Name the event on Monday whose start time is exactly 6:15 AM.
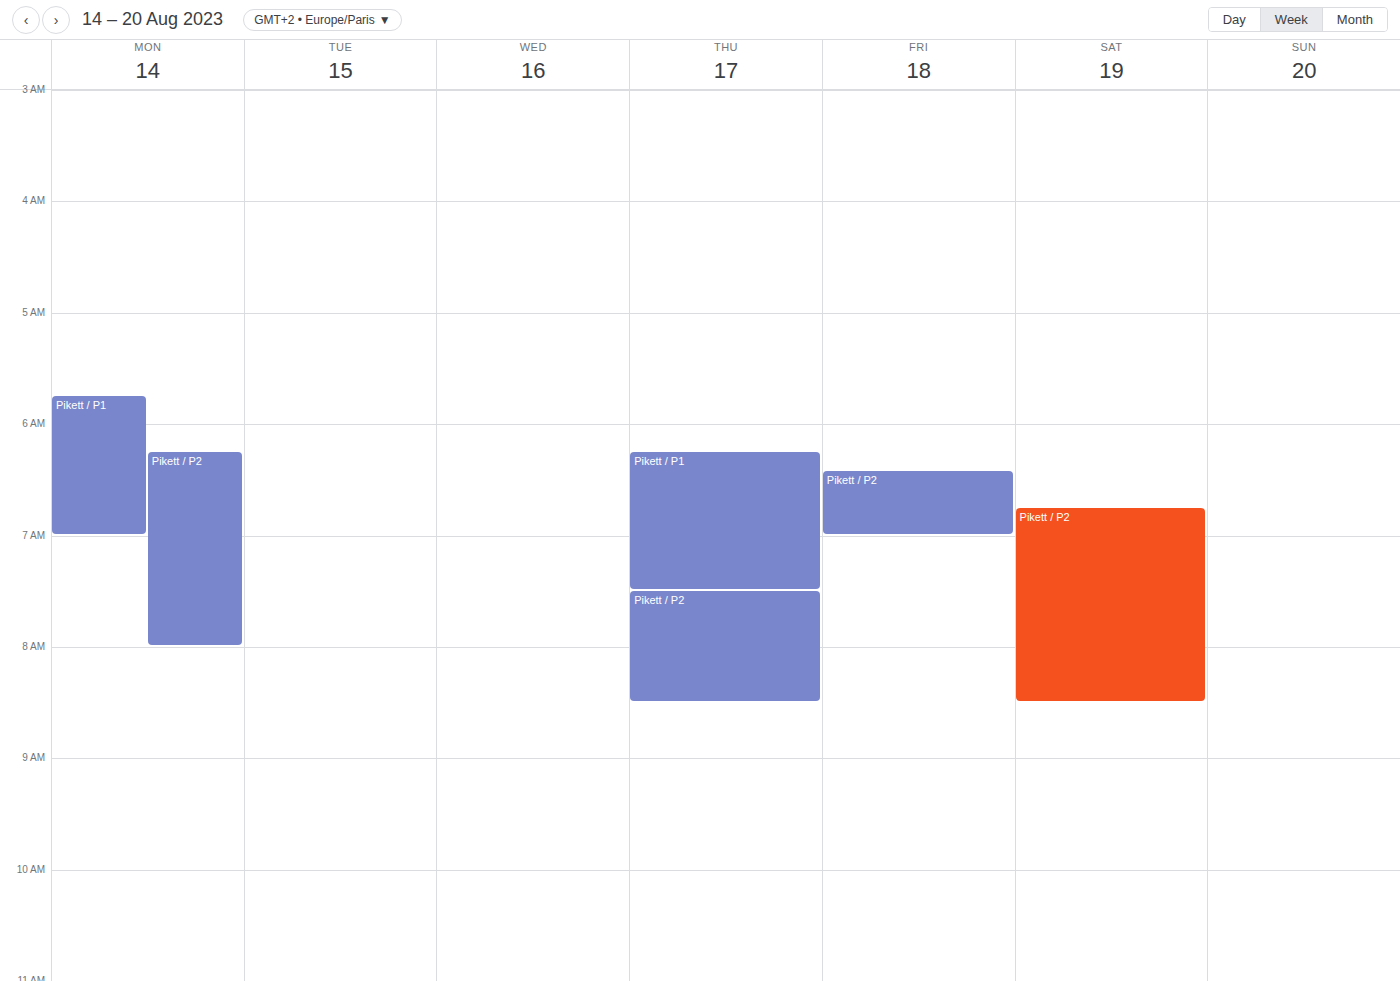
"Pikett / P2"